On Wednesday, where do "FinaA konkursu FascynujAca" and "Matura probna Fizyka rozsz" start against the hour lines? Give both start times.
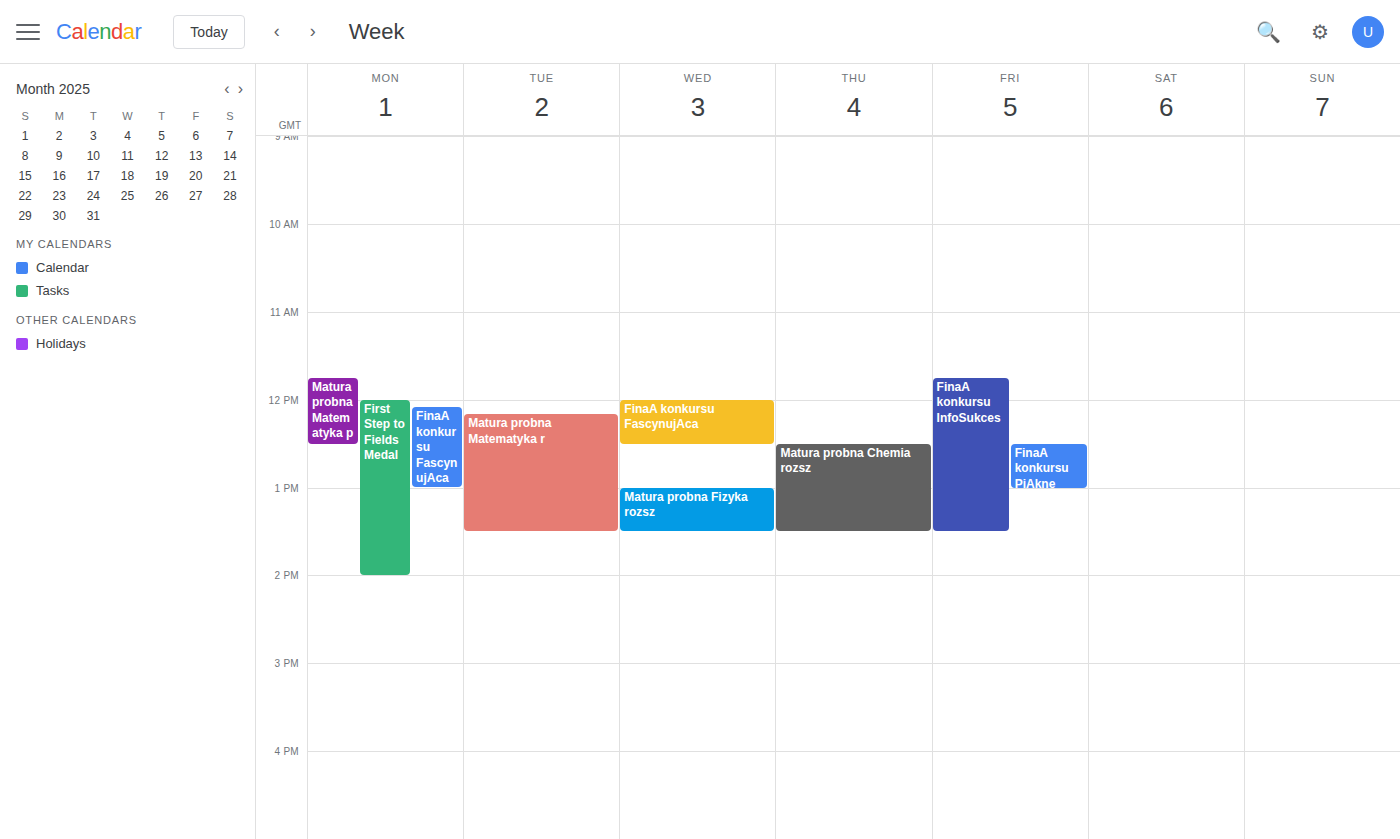
"FinaA konkursu FascynujAca": 12:00, exactly on the 12:00 line. "Matura probna Fizyka rozsz": 13:00, exactly on the 13:00 line.